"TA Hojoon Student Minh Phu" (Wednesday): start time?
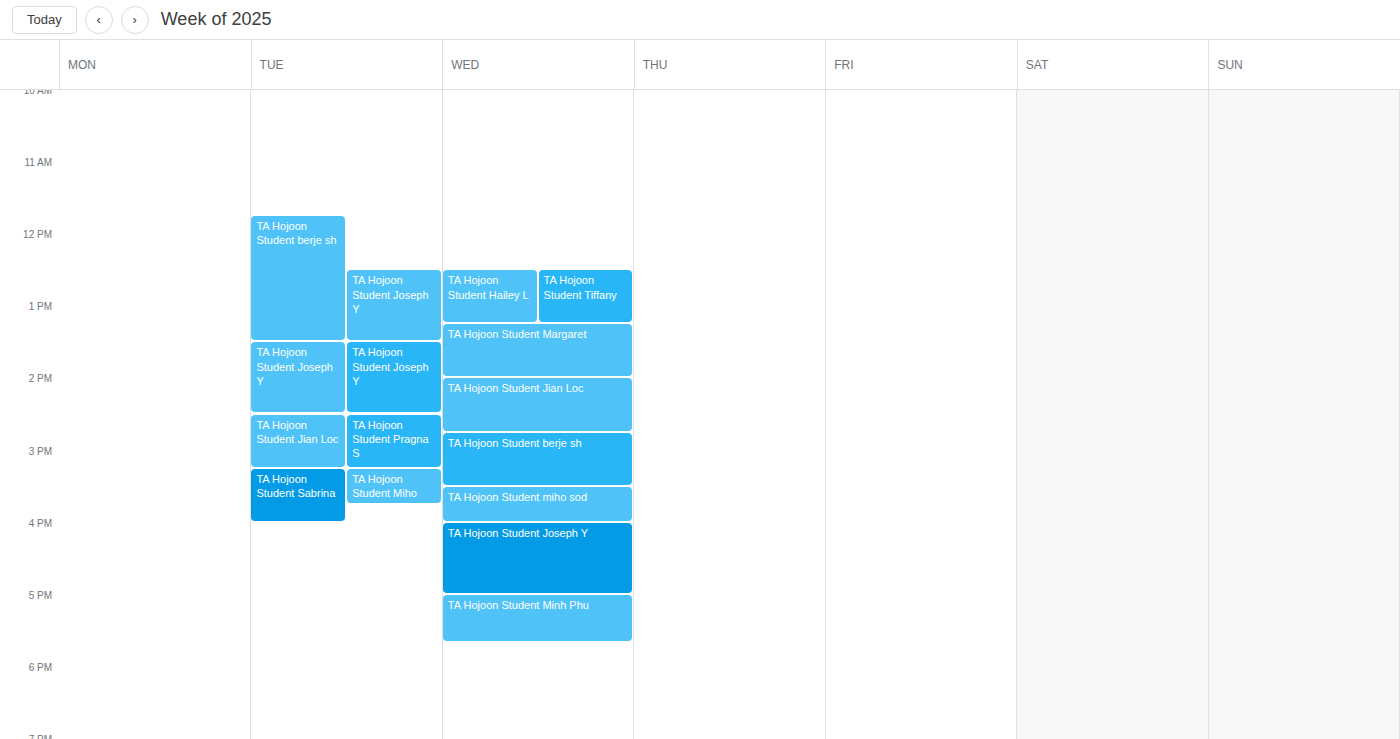
5:00 PM